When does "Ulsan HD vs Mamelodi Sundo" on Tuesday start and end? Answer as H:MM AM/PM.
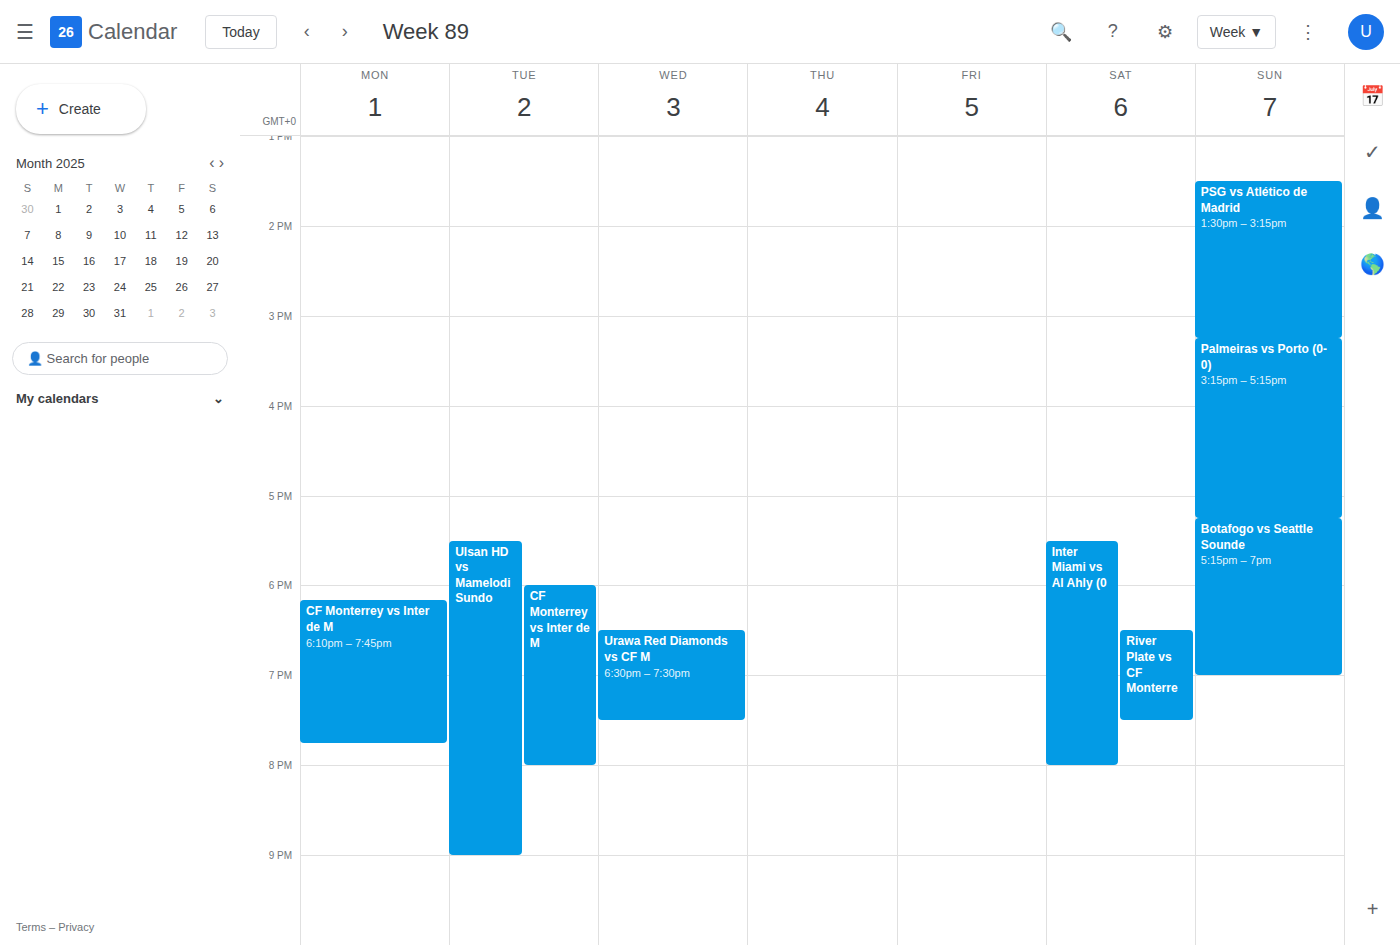
5:30 PM to 9:00 PM